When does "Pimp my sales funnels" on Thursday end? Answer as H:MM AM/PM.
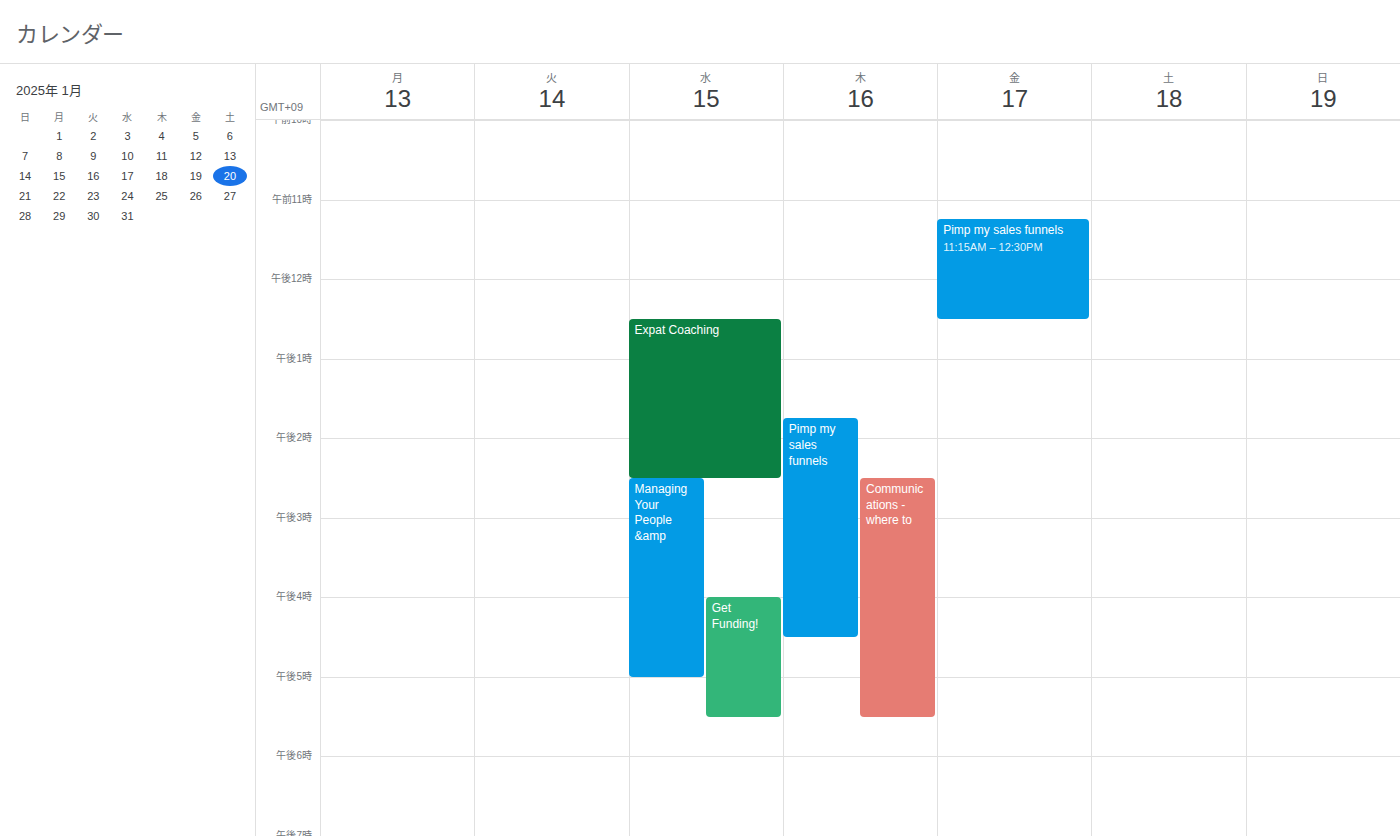
4:30 PM